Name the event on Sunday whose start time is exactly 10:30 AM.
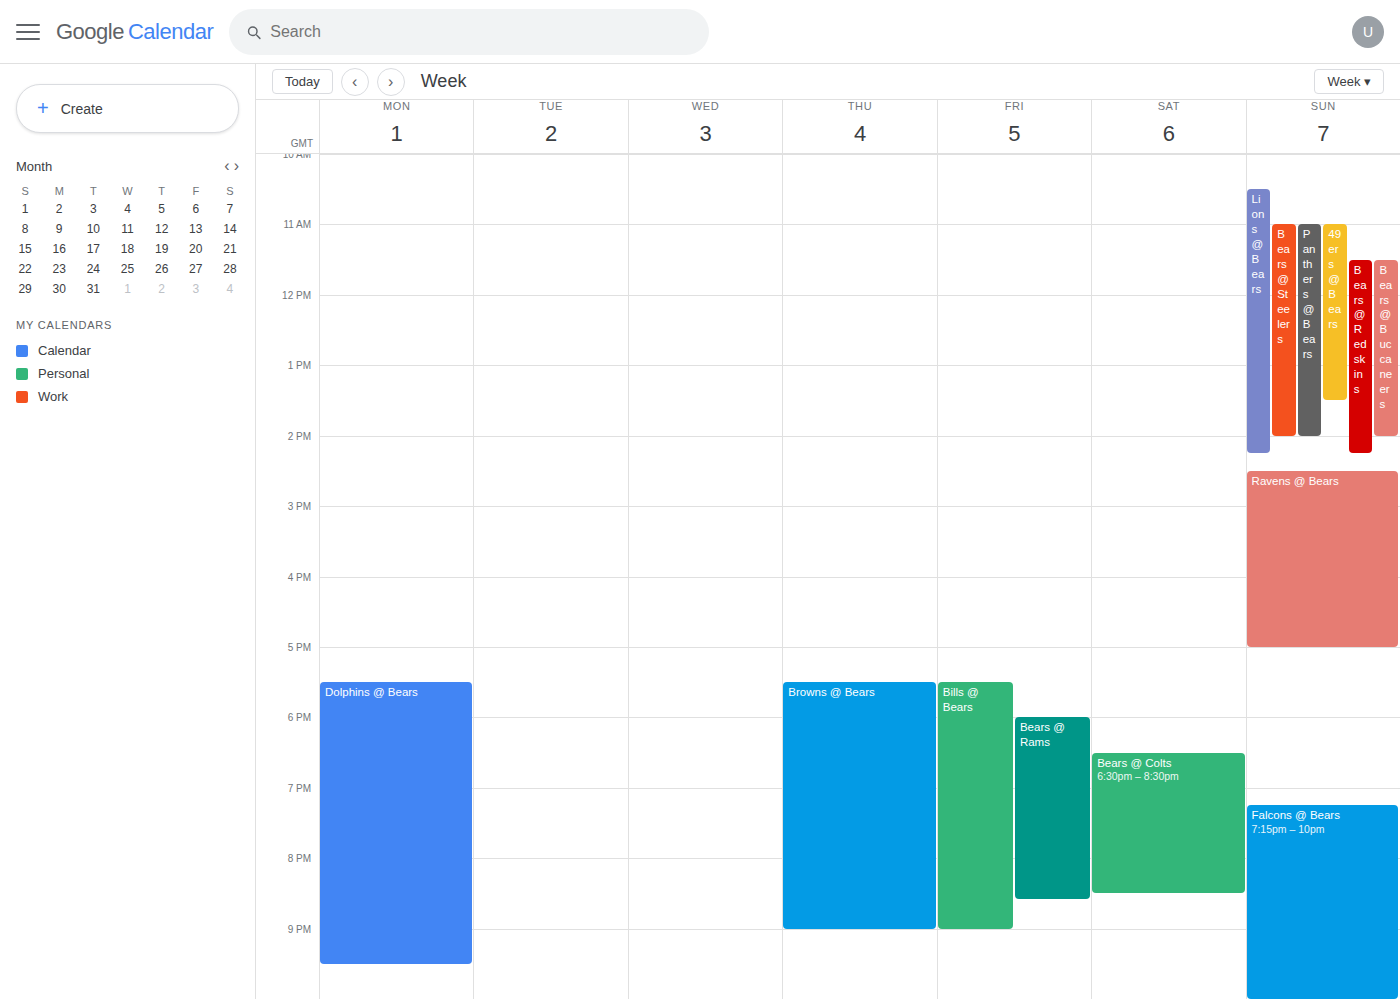
"Lions @ Bears"